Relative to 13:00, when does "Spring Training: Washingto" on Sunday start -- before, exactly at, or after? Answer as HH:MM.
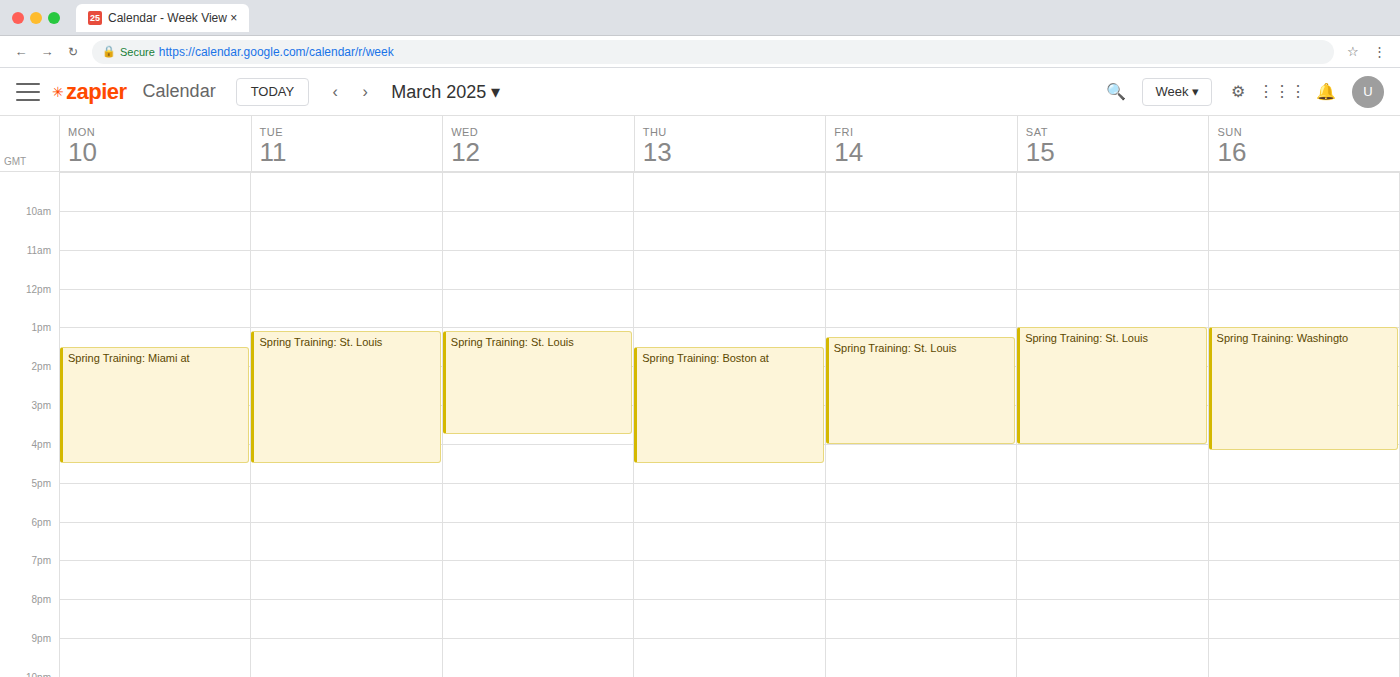
13:00 -- exactly at 13:00, on the 13:00 line.